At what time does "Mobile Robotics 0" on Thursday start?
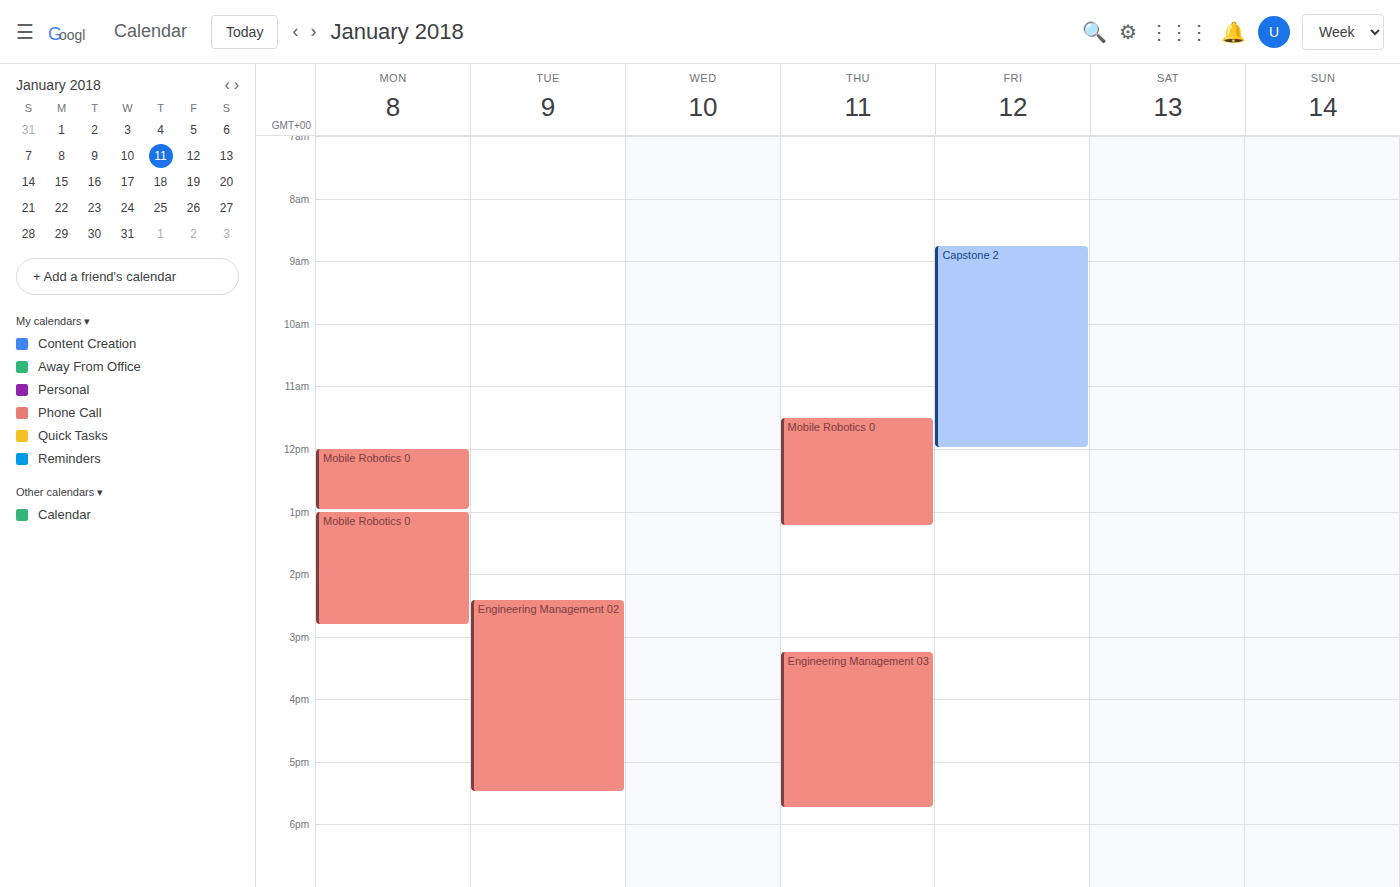
11:30 AM